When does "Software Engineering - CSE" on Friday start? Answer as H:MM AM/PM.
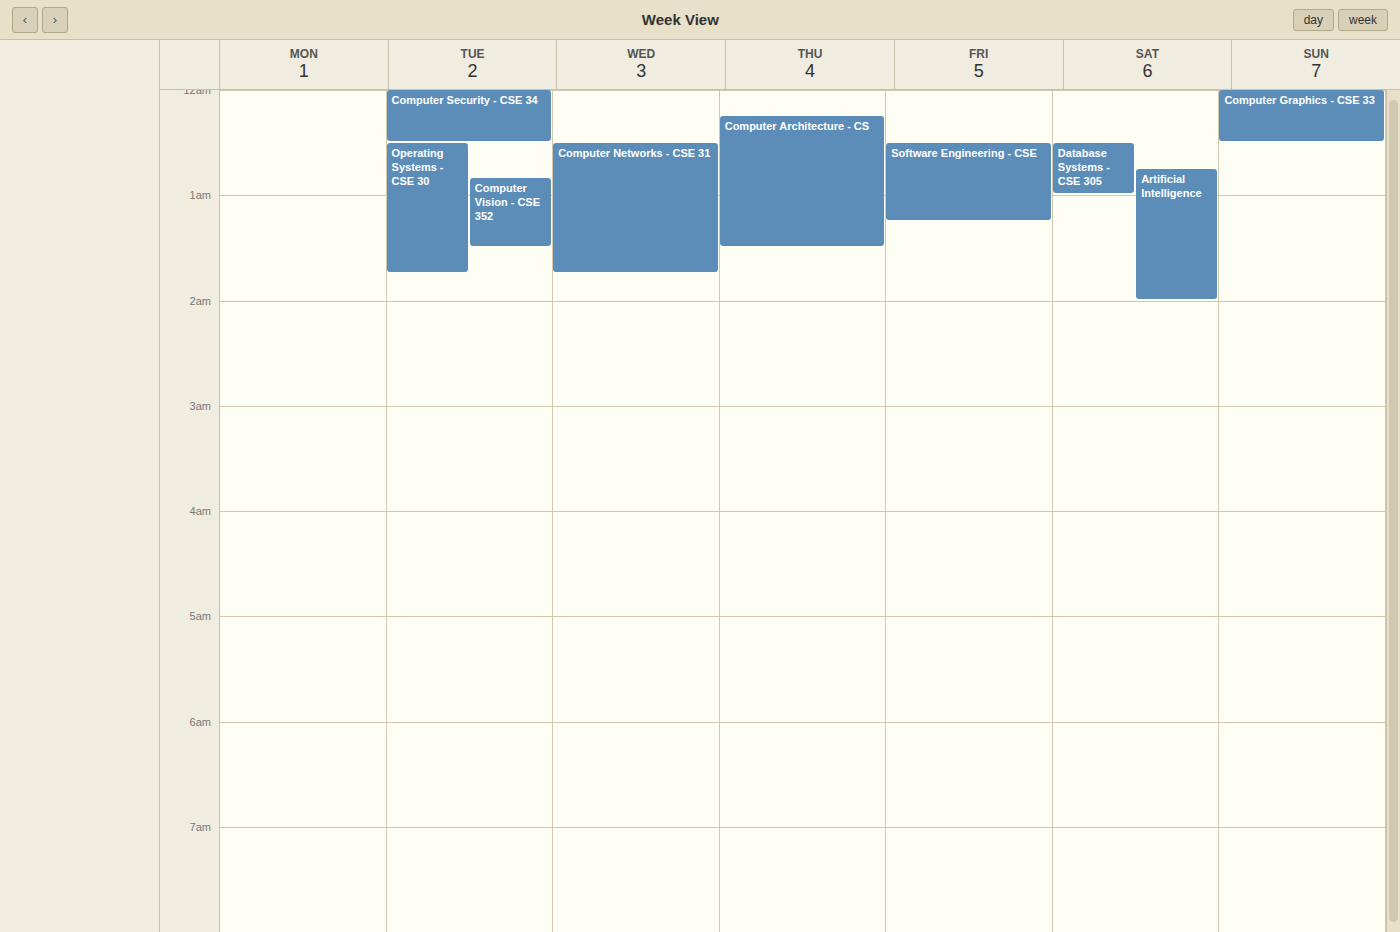
12:30 AM